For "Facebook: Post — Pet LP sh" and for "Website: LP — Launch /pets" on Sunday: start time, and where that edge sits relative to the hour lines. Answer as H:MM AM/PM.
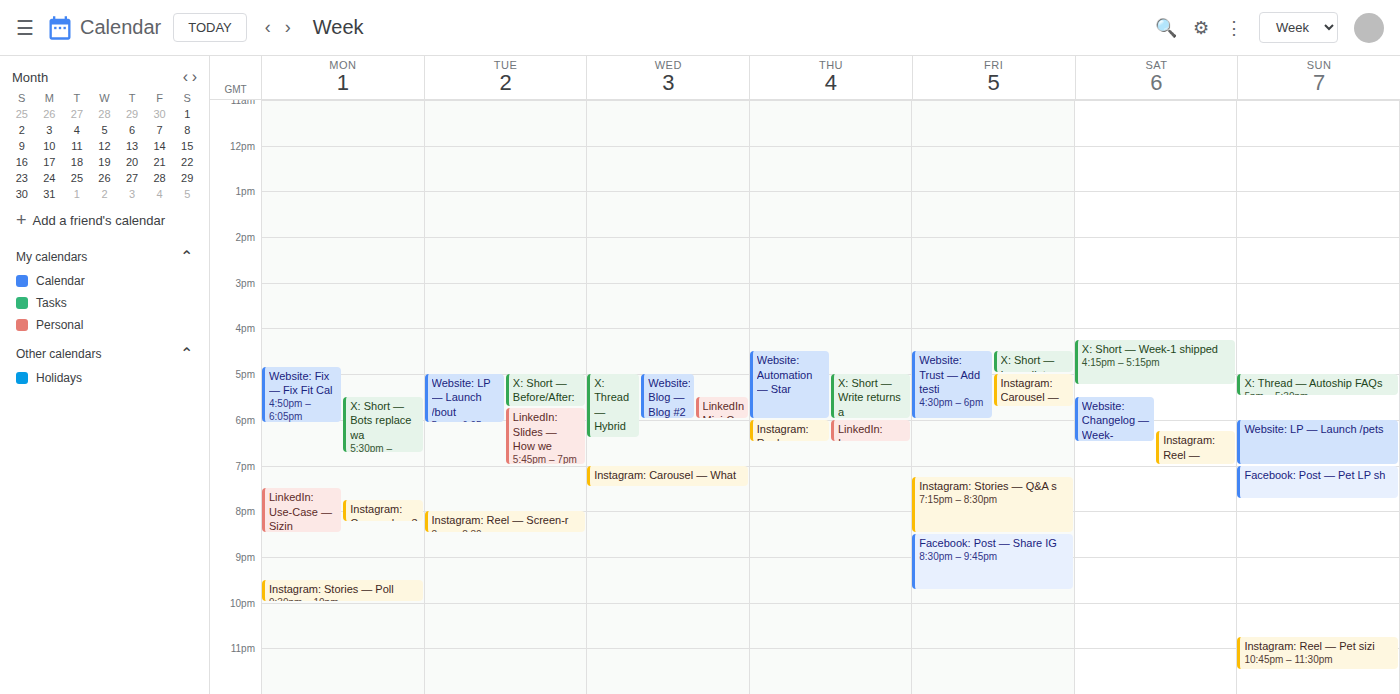
"Facebook: Post — Pet LP sh": 7:00 PM, exactly on the 7 PM line. "Website: LP — Launch /pets": 6:00 PM, exactly on the 6 PM line.